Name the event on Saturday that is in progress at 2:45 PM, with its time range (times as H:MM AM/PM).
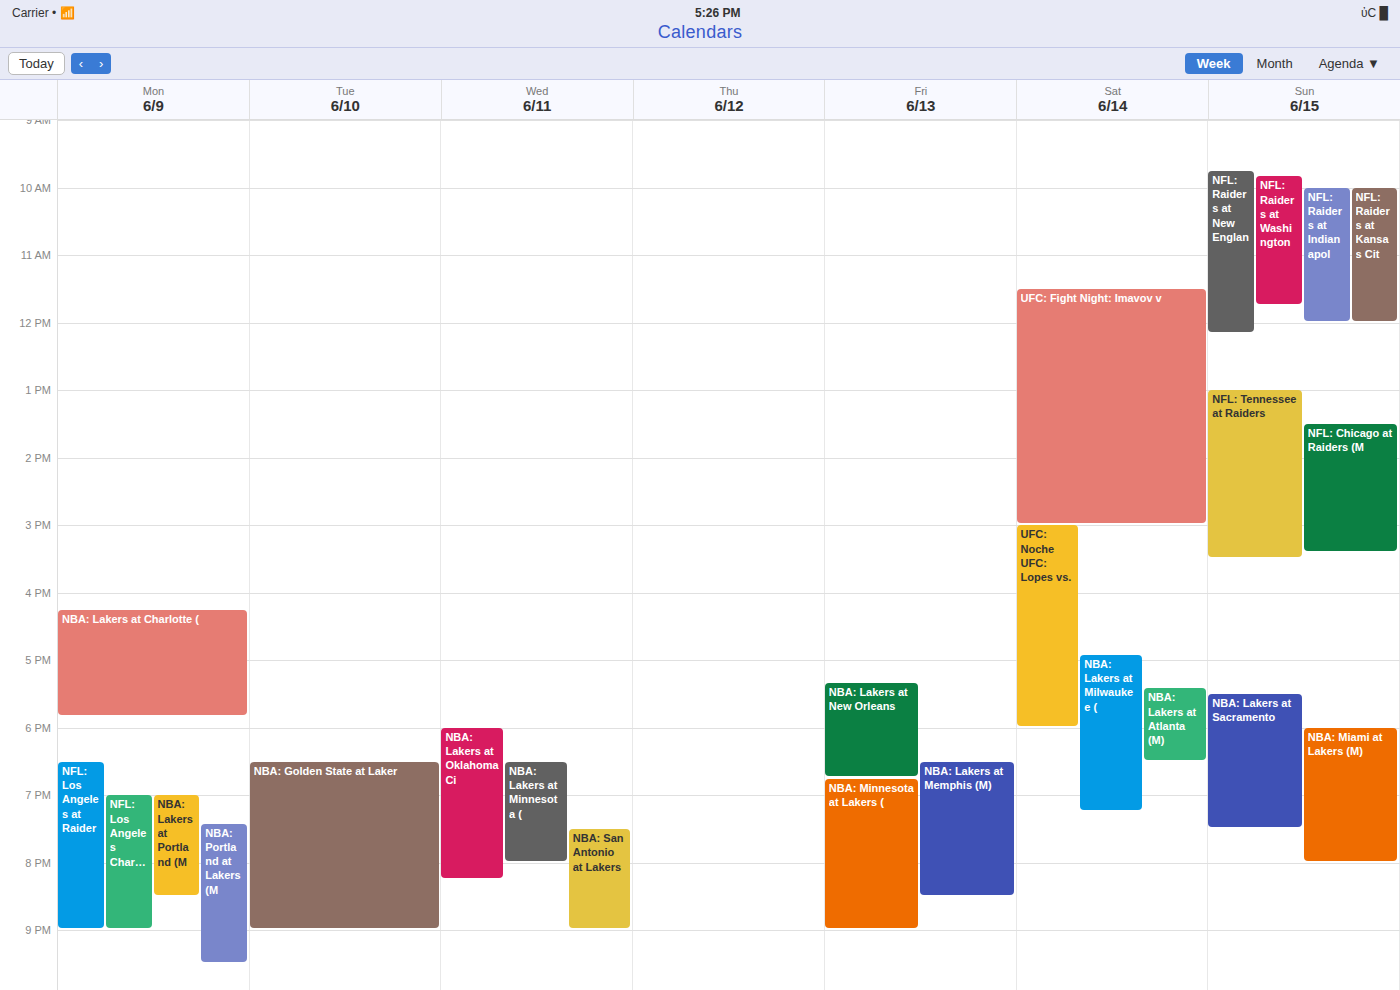
"UFC: Fight Night: Imavov v", 11:30 AM to 3:00 PM